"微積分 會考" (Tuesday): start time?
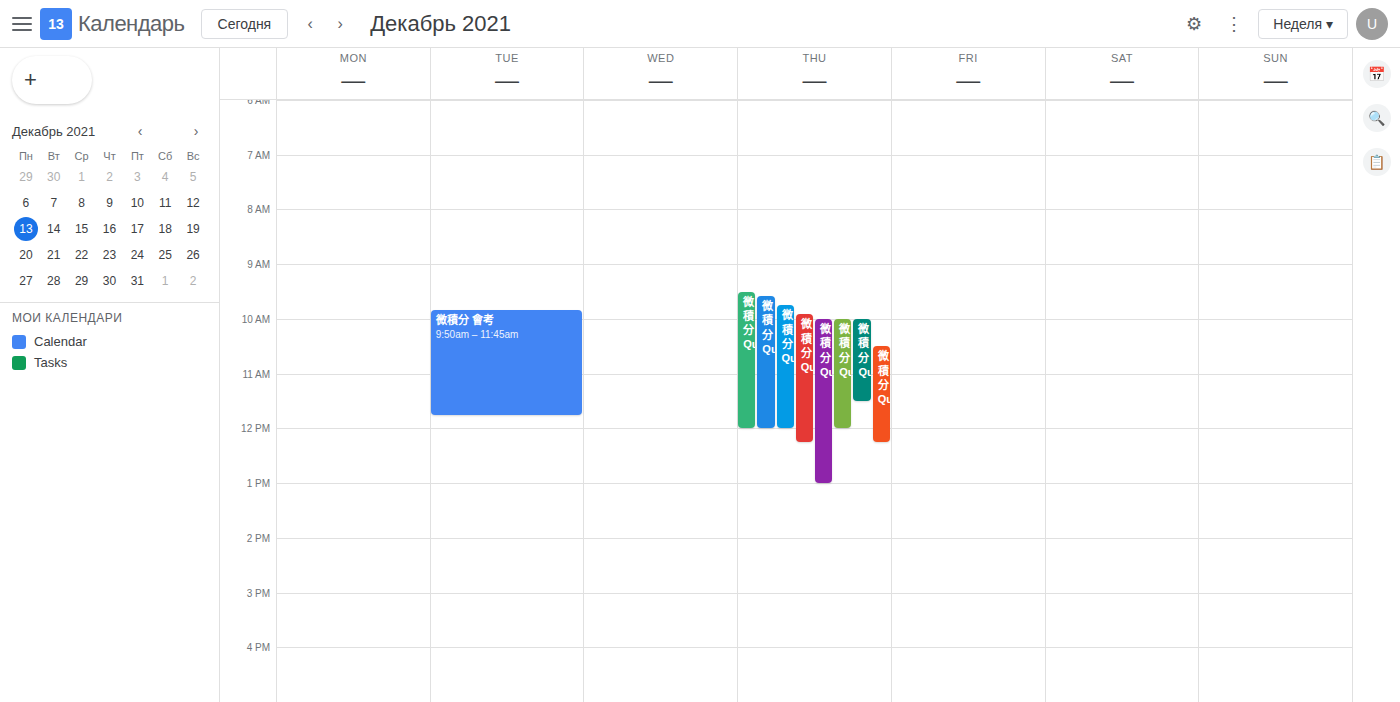
09:50